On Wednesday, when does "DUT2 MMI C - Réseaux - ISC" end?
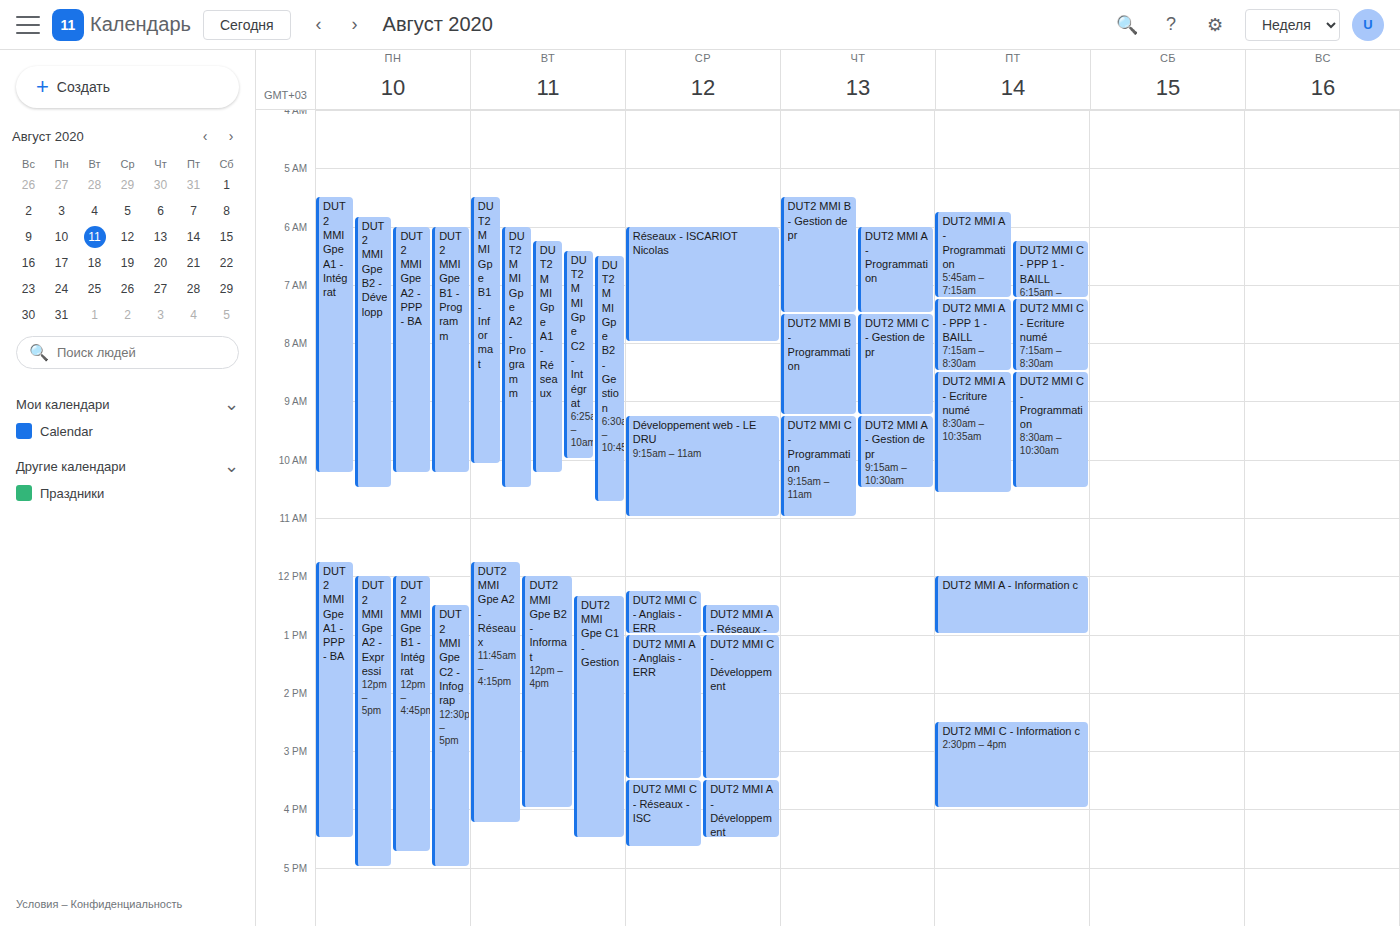
4:40 PM